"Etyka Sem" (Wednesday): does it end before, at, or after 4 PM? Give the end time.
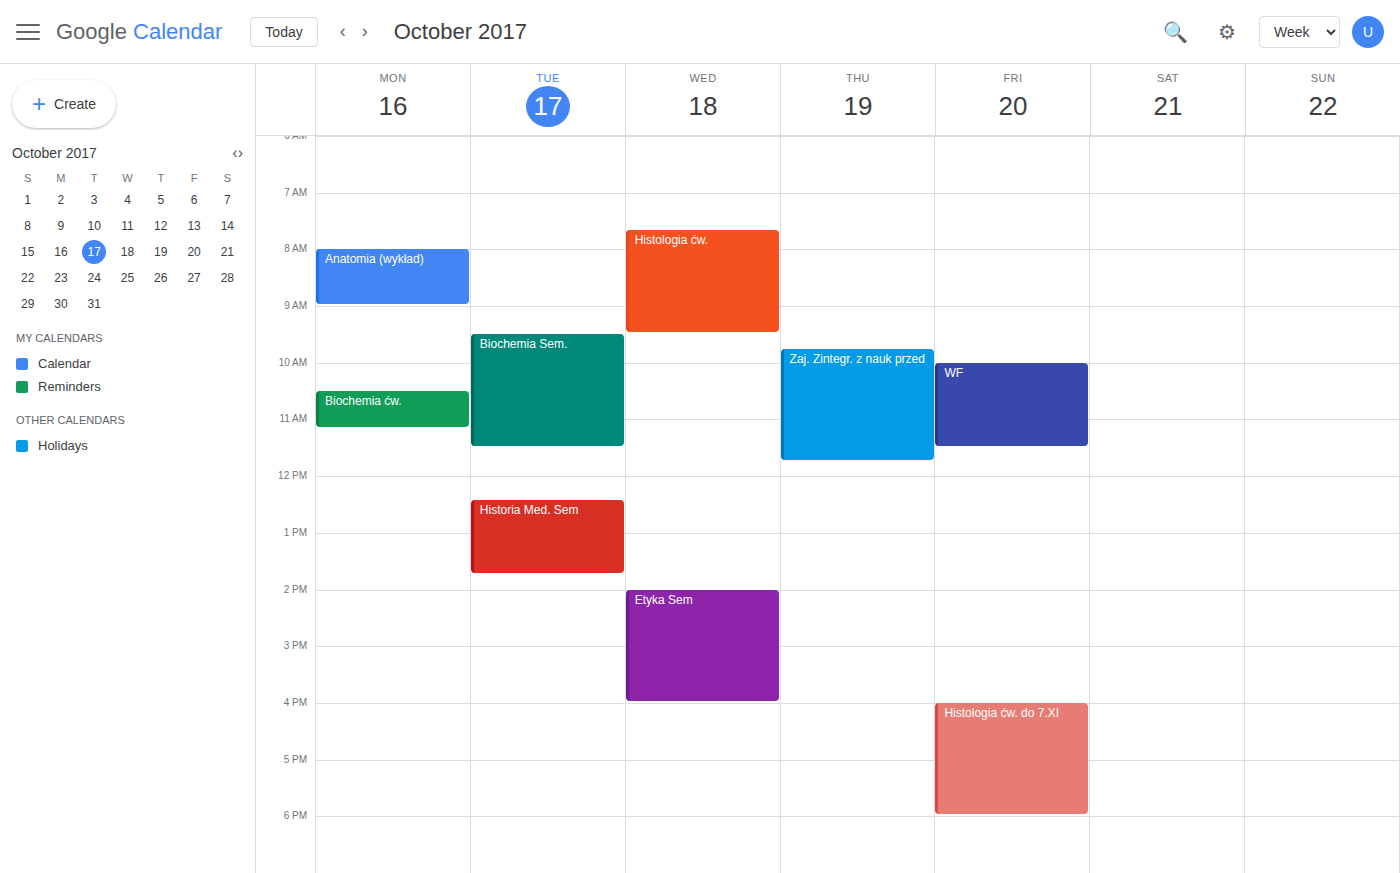
4:00 PM -- exactly at 4 PM, on the 4 PM line.